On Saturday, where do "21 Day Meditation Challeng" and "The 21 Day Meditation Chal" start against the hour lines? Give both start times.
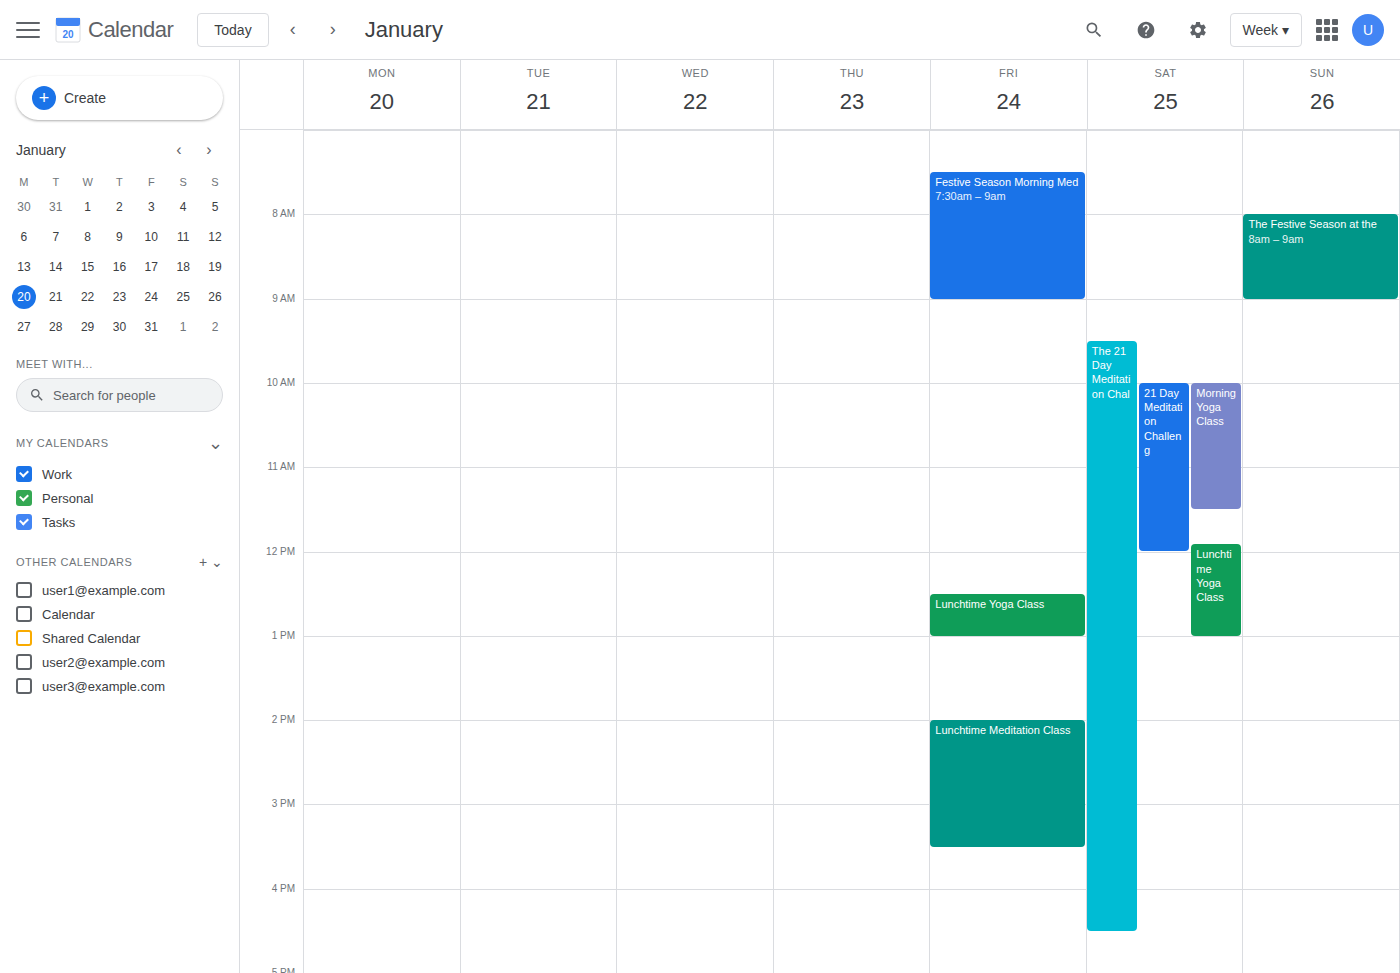
"21 Day Meditation Challeng": 10:00 AM, exactly on the 10 AM line. "The 21 Day Meditation Chal": 9:30 AM, halfway between the 9 AM and 10 AM lines.